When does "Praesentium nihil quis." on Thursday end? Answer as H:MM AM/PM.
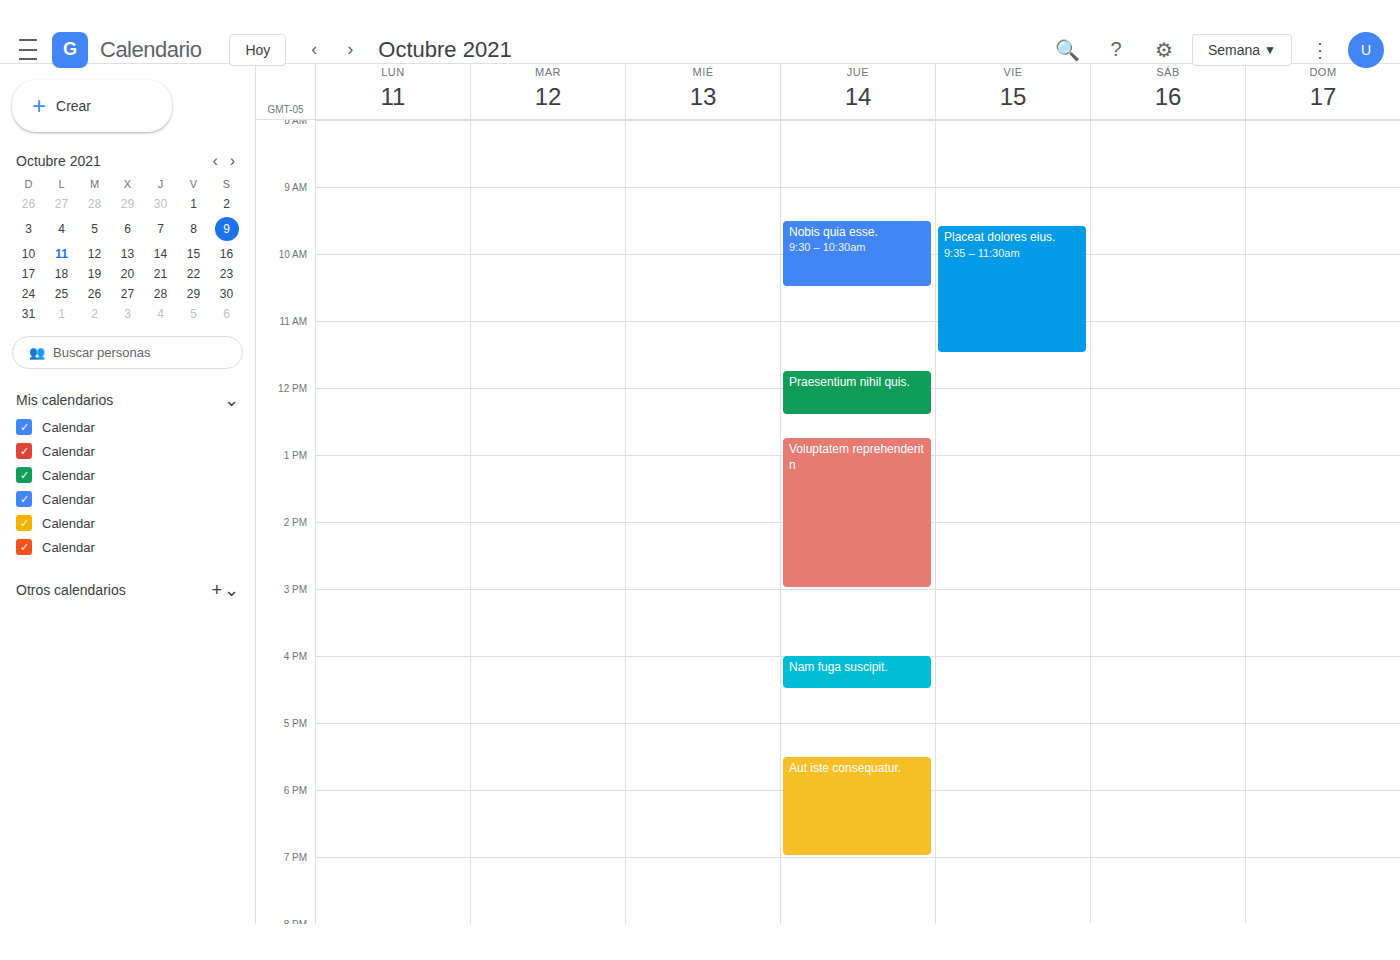
12:25 PM